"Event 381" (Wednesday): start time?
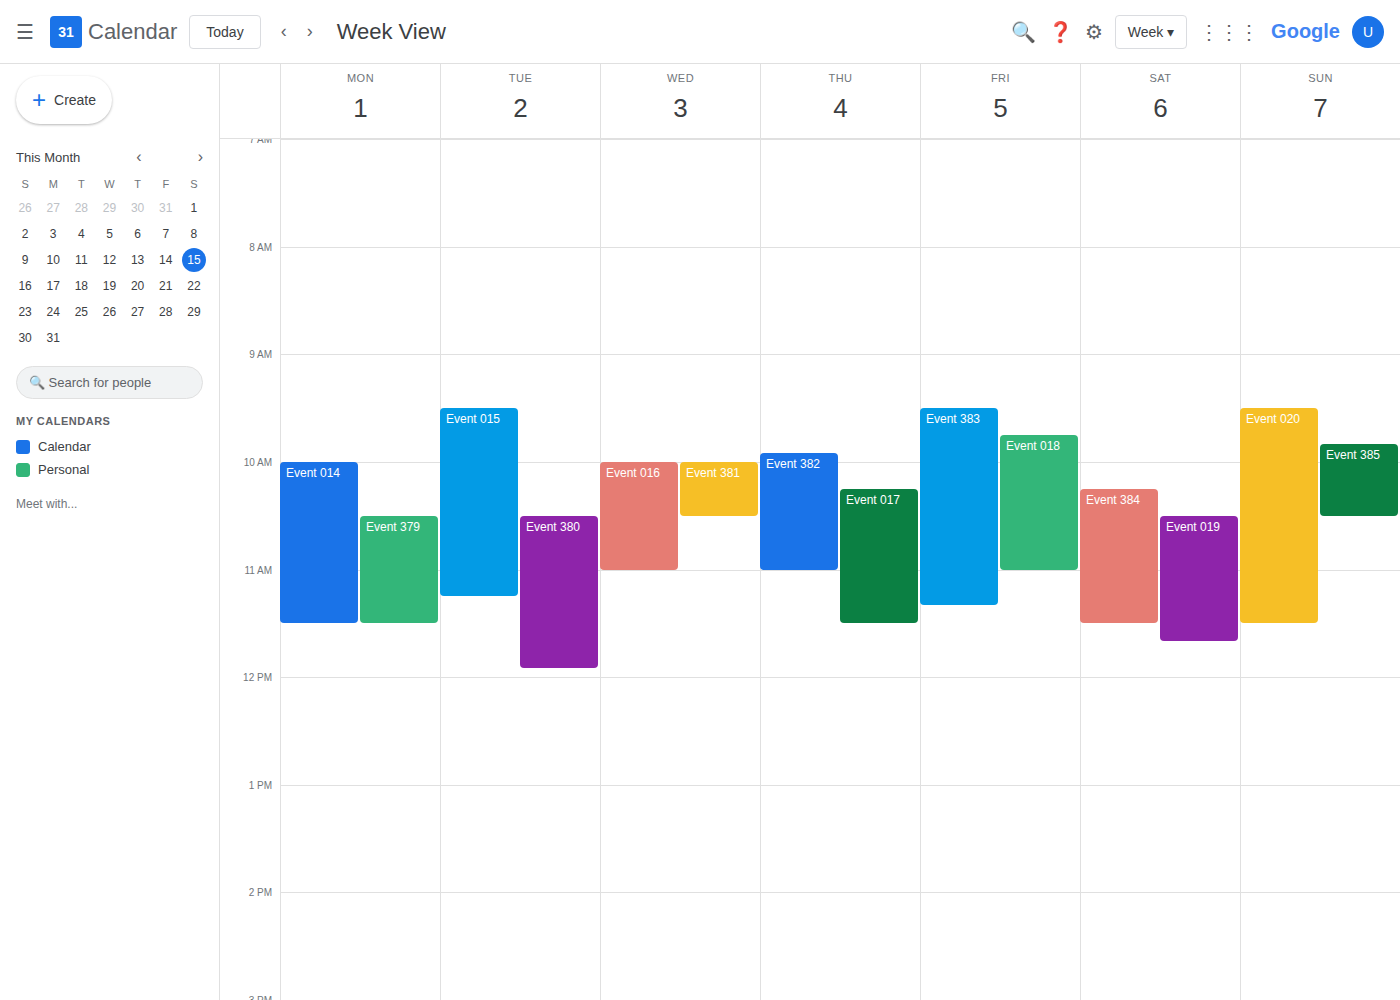
10:00 AM